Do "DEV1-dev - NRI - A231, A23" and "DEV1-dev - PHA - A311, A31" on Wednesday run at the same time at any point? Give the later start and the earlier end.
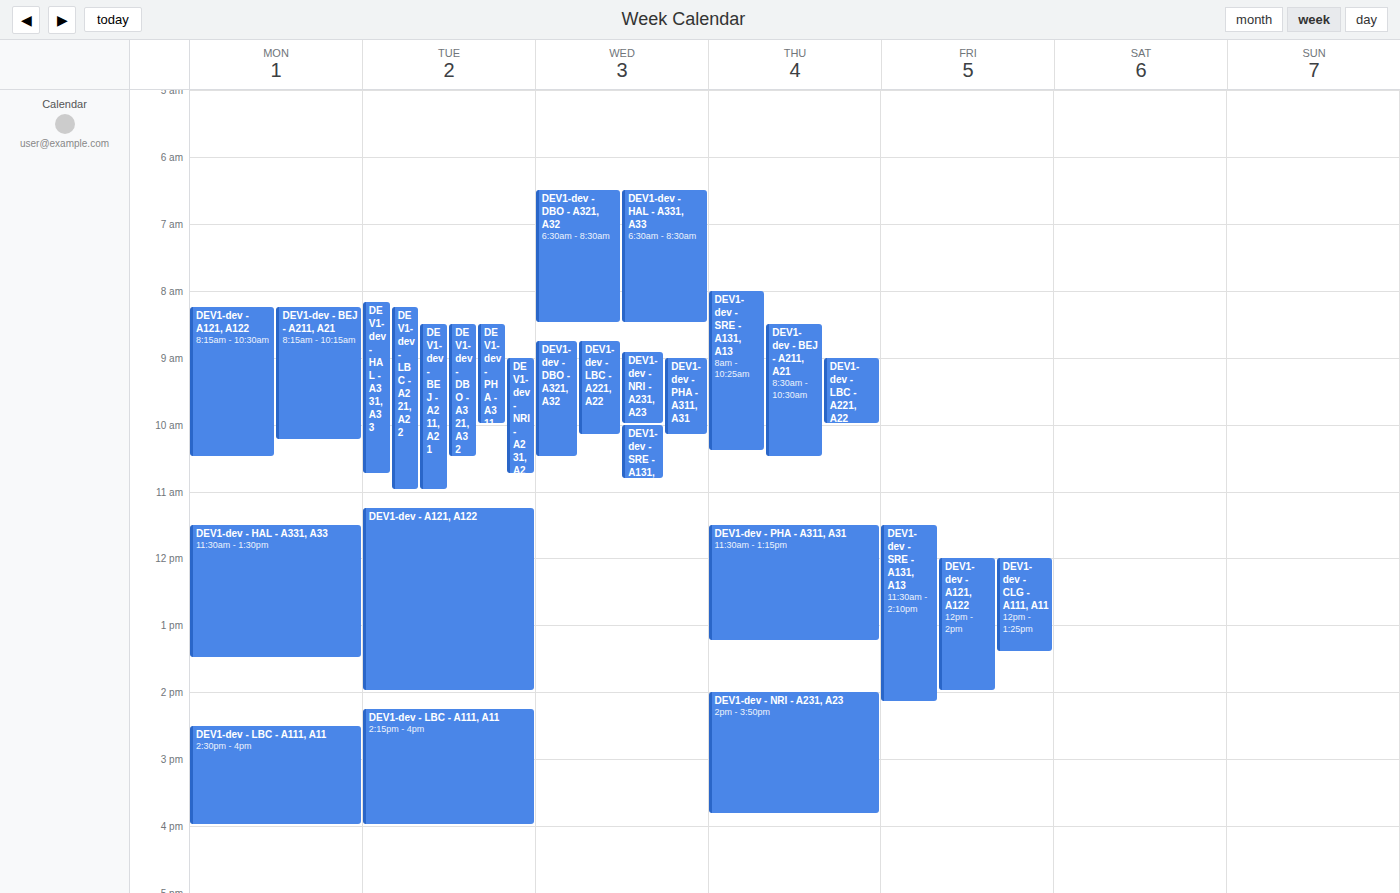
"DEV1-dev - PHA - A311, A31" starts at 9:00 AM, before "DEV1-dev - NRI - A231, A23" ends at 10:00 AM -- they overlap.